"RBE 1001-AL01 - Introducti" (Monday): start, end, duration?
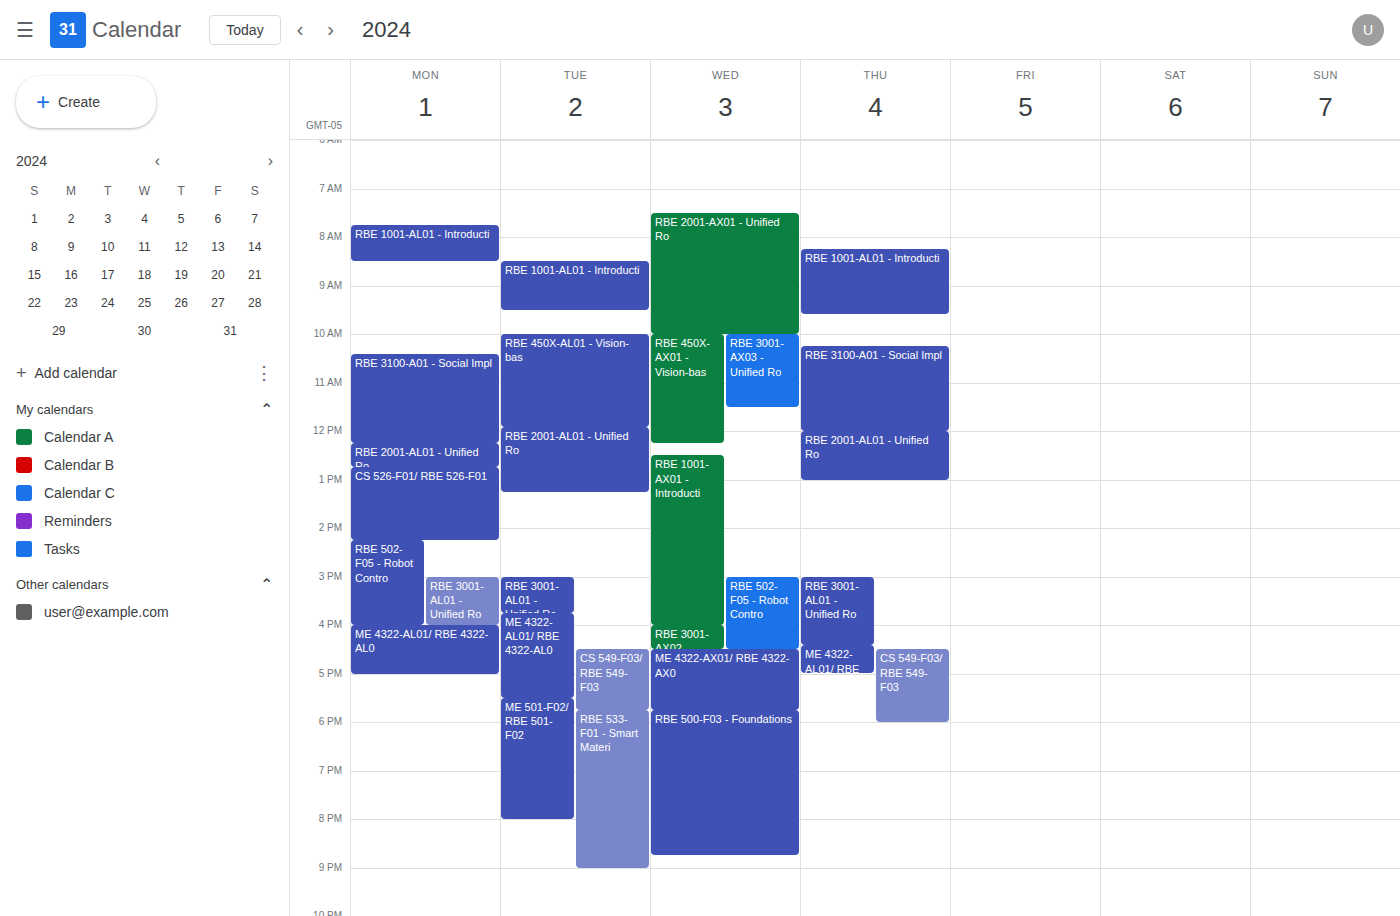
7:45 AM to 8:30 AM, 45 minutes